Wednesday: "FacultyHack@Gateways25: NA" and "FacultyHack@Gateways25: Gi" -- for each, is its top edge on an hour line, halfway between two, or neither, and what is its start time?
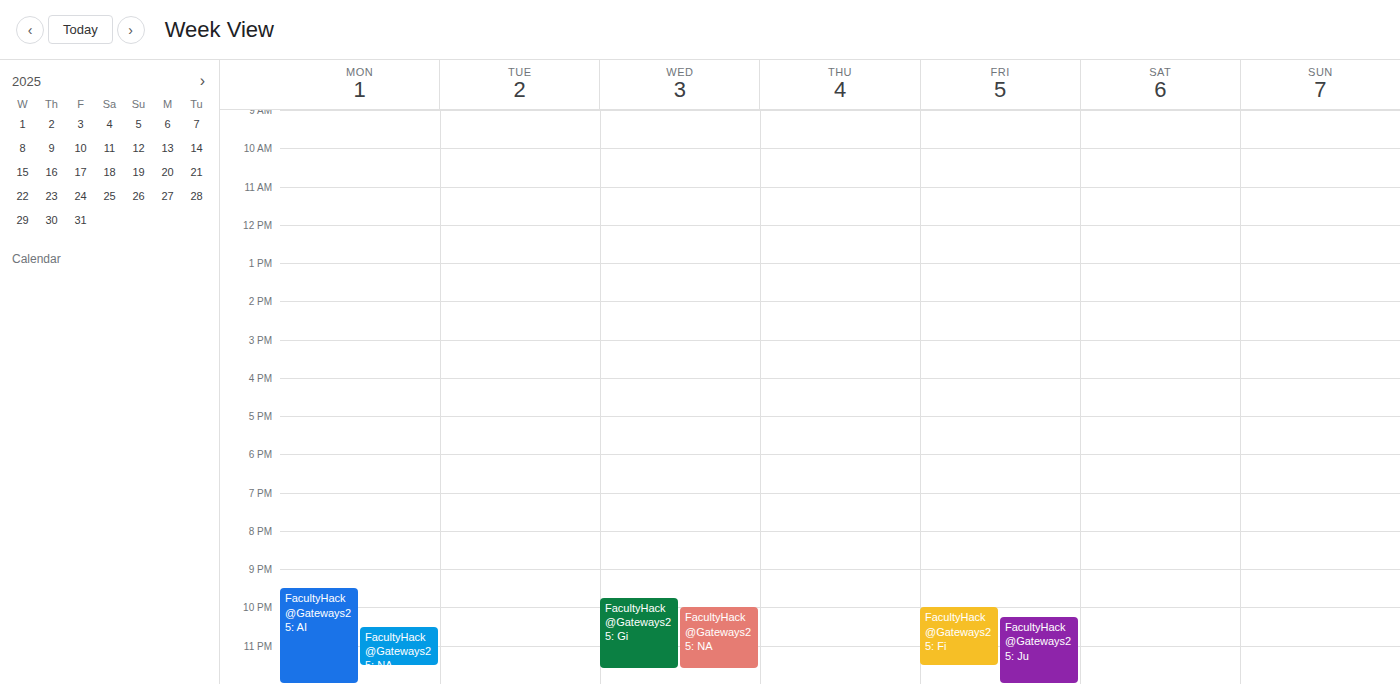
"FacultyHack@Gateways25: NA": 10:00 PM, exactly on the 10 PM line. "FacultyHack@Gateways25: Gi": 9:45 PM, neither: three quarters of the way from the 9 PM line to the 10 PM line.